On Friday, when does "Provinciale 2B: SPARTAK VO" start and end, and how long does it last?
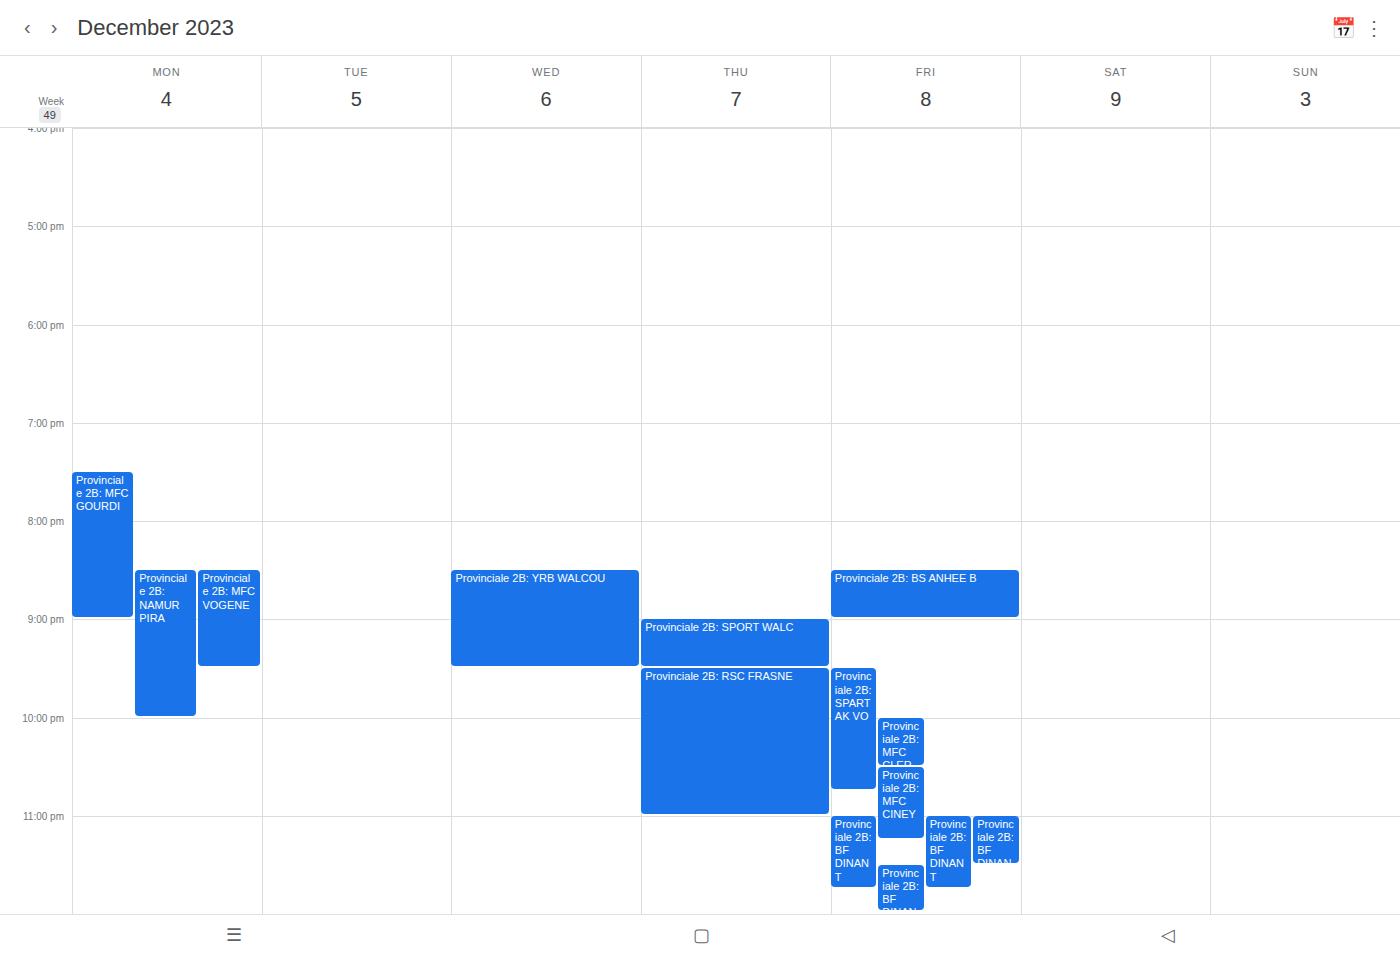
9:30 PM to 10:45 PM, 1 hour 15 minutes